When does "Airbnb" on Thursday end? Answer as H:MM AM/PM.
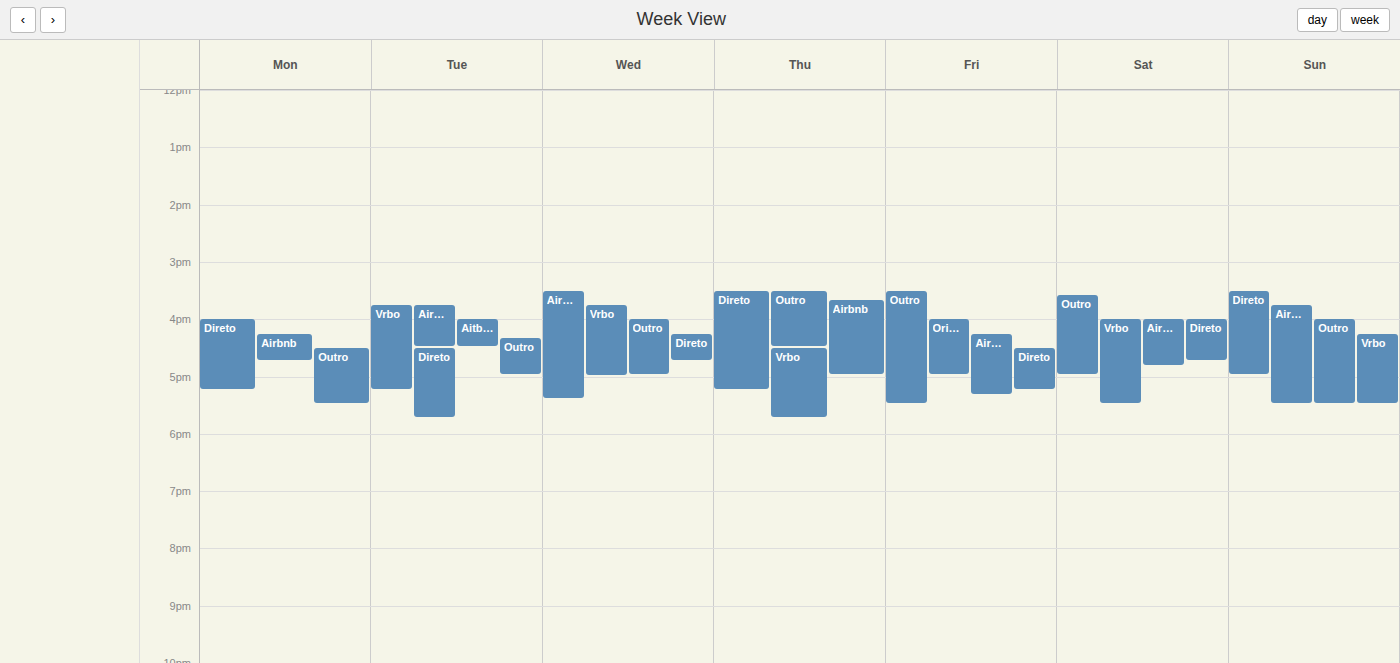
5:00 PM